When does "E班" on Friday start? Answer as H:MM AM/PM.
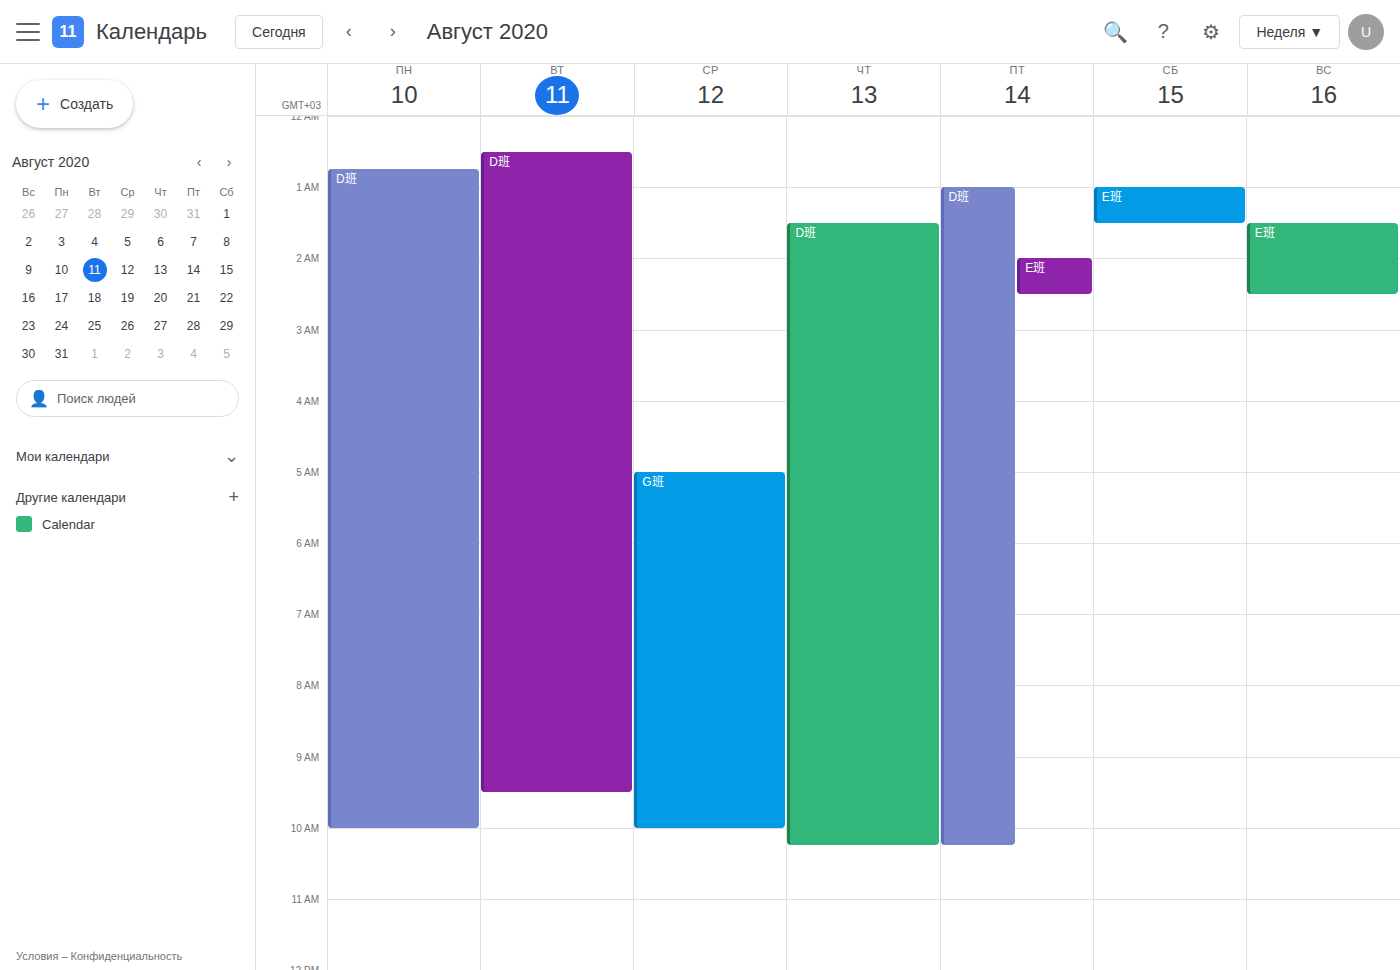
2:00 AM